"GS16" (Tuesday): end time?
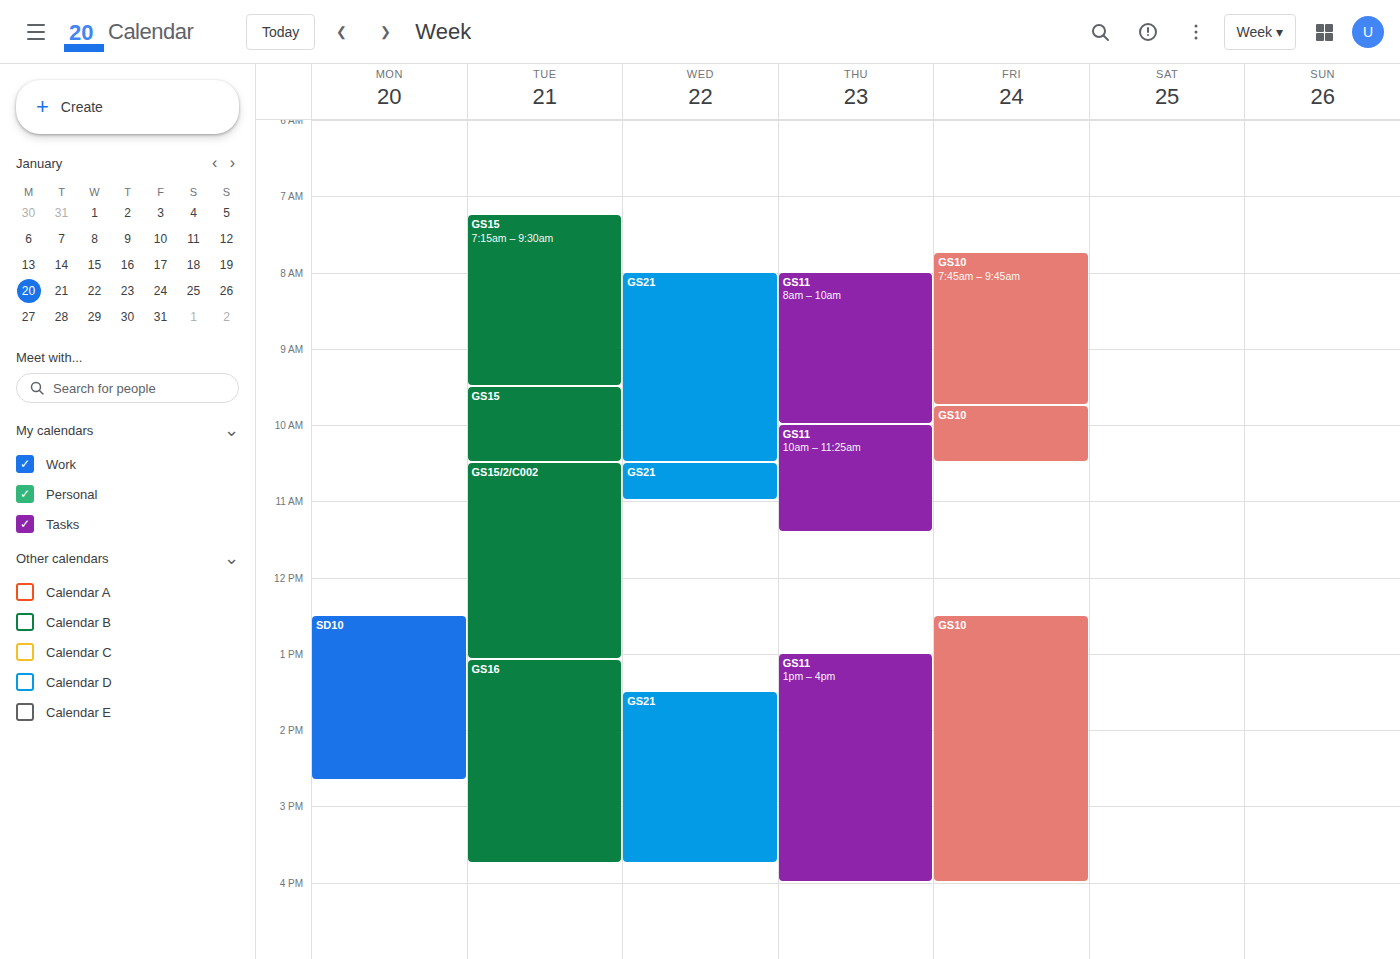
3:45 PM